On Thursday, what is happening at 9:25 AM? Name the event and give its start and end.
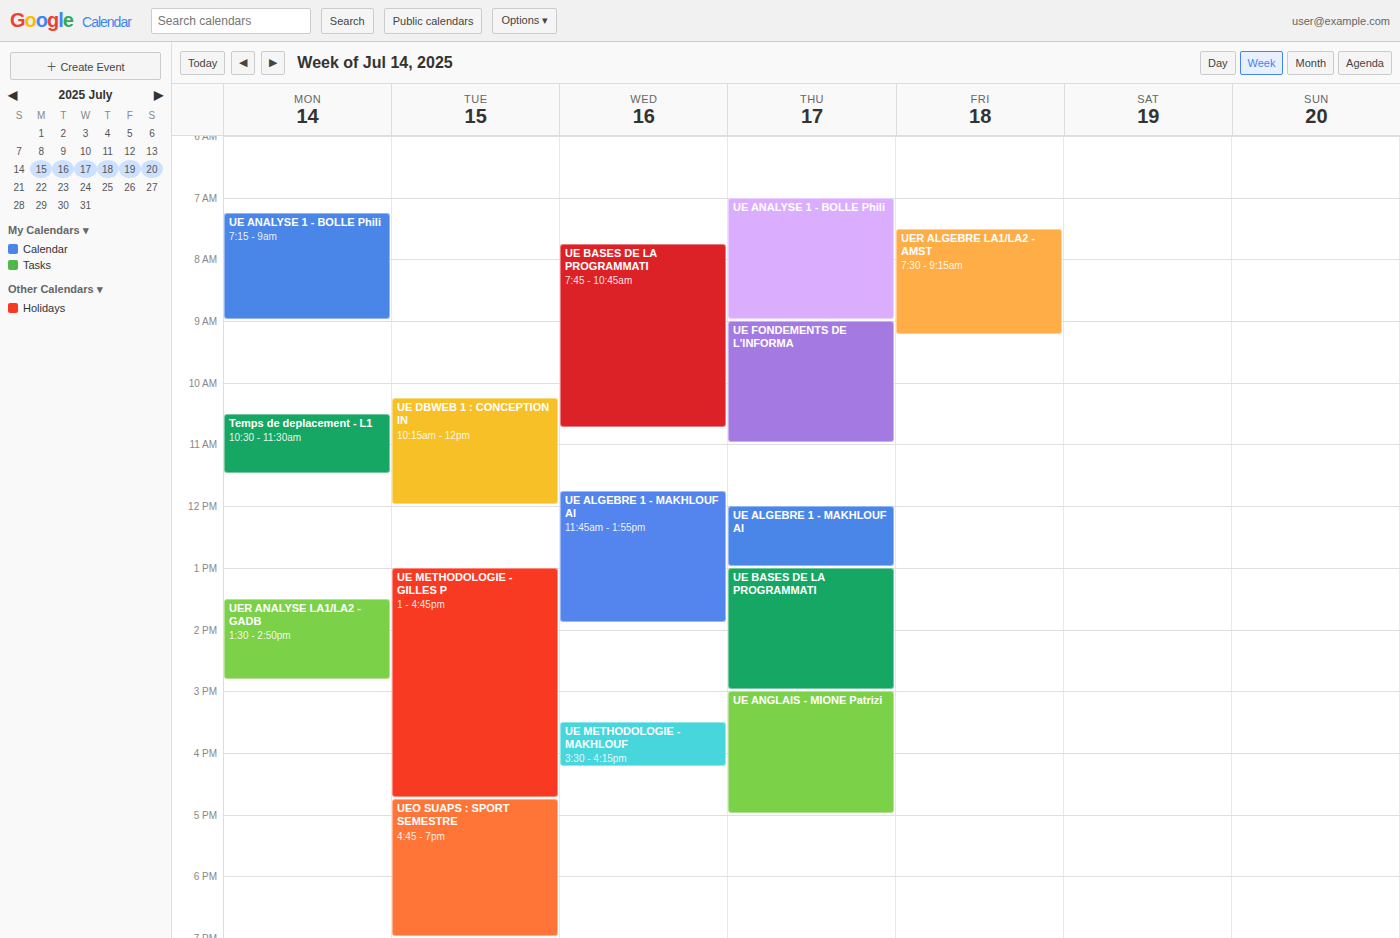
"UE FONDEMENTS DE L'INFORMA", 9:00 AM to 11:00 AM